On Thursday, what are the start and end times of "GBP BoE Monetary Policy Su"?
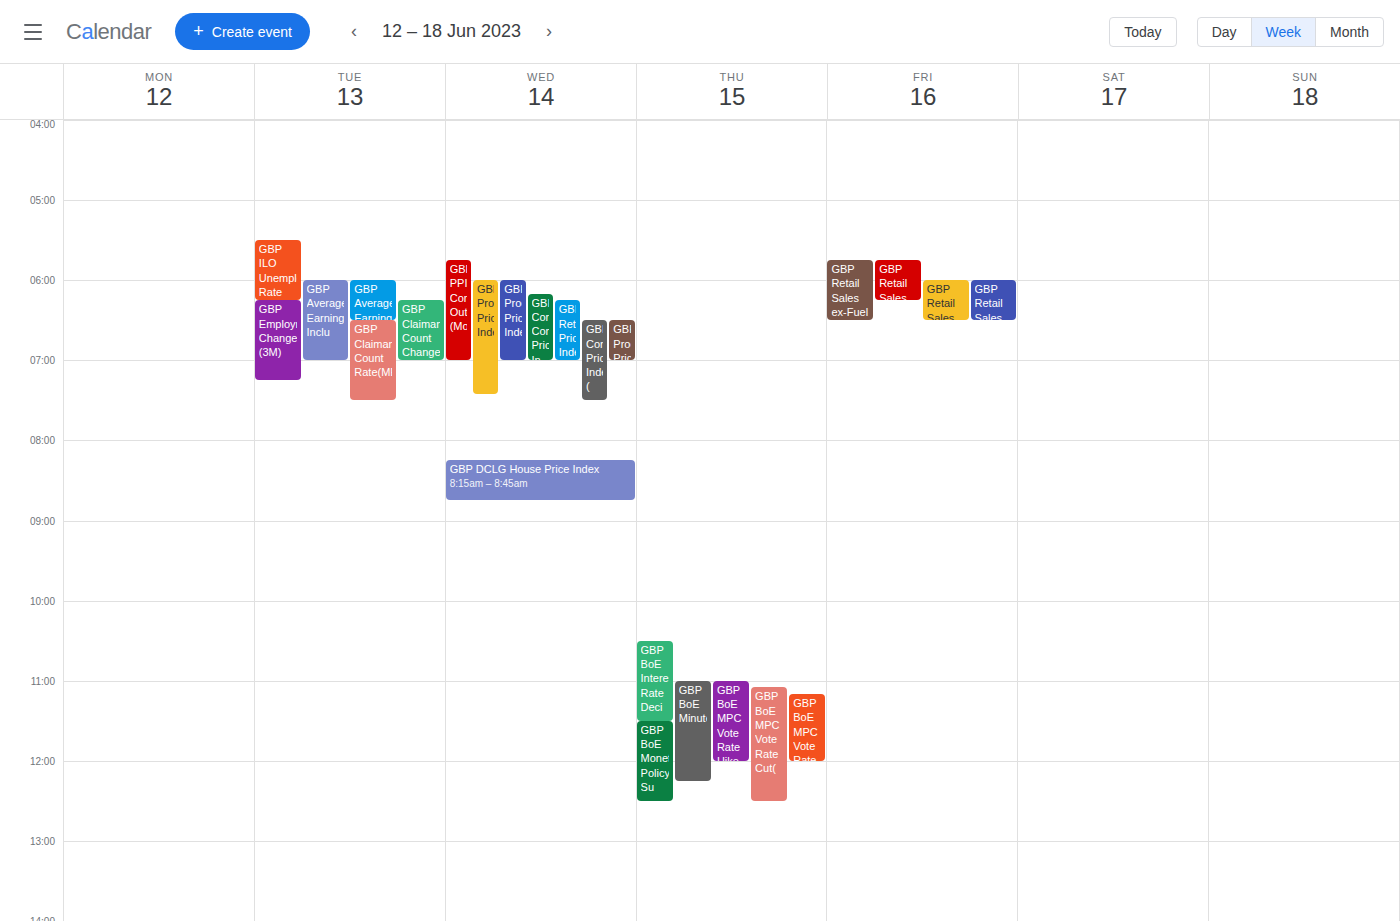
11:30 AM to 12:30 PM